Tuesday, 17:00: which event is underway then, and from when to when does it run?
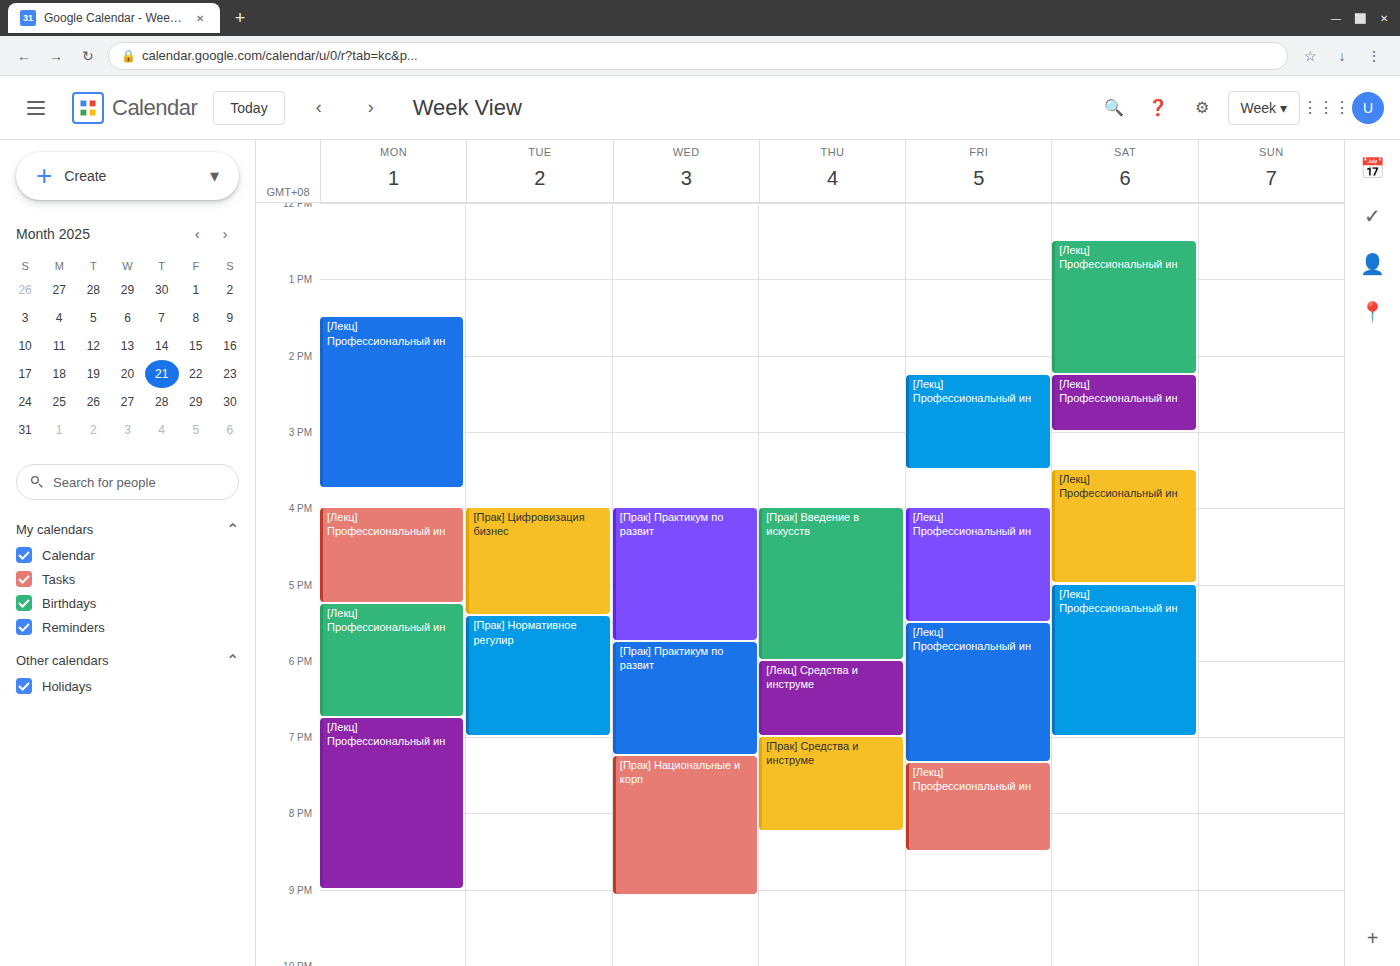
"[Прак] Цифровизация бизнес", 16:00 to 17:25